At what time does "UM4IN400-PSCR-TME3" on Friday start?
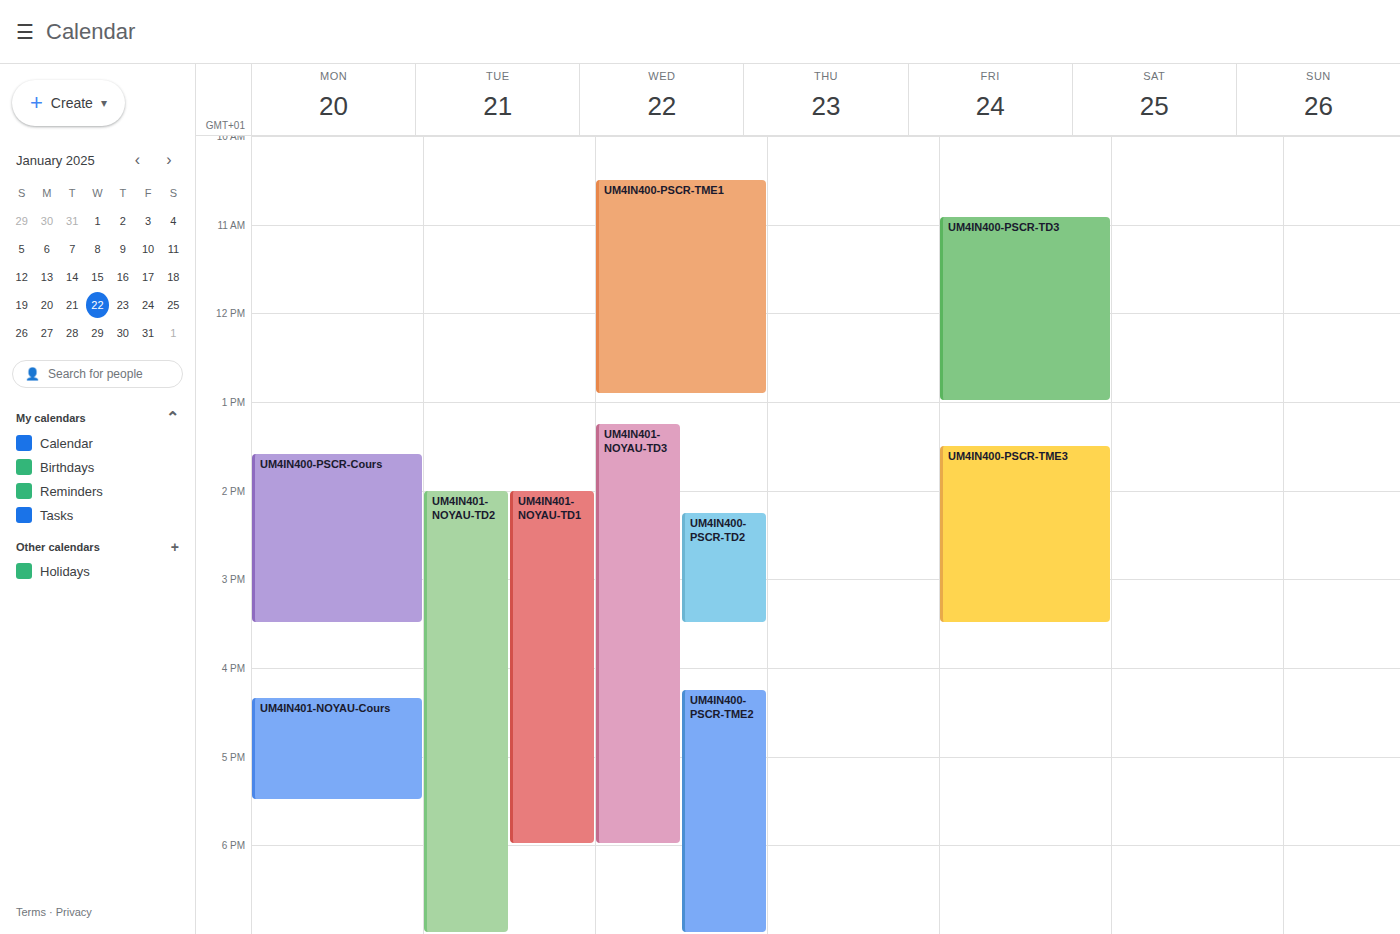
1:30 PM